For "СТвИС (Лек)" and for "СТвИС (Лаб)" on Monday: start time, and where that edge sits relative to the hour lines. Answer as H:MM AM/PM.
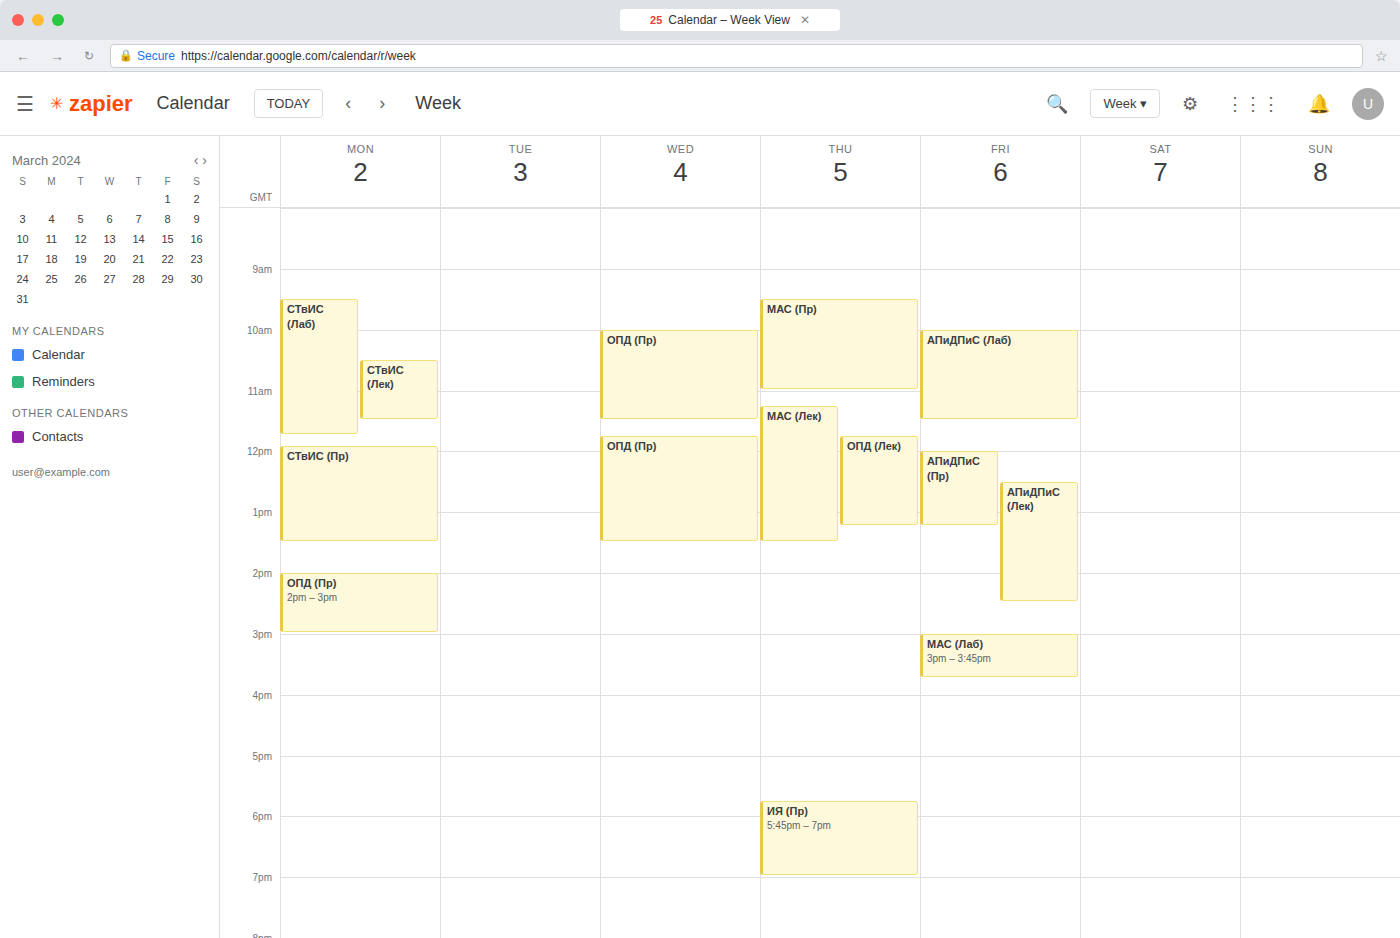
"СТвИС (Лек)": 10:30 AM, halfway between the 10 AM and 11 AM lines. "СТвИС (Лаб)": 9:30 AM, halfway between the 9 AM and 10 AM lines.